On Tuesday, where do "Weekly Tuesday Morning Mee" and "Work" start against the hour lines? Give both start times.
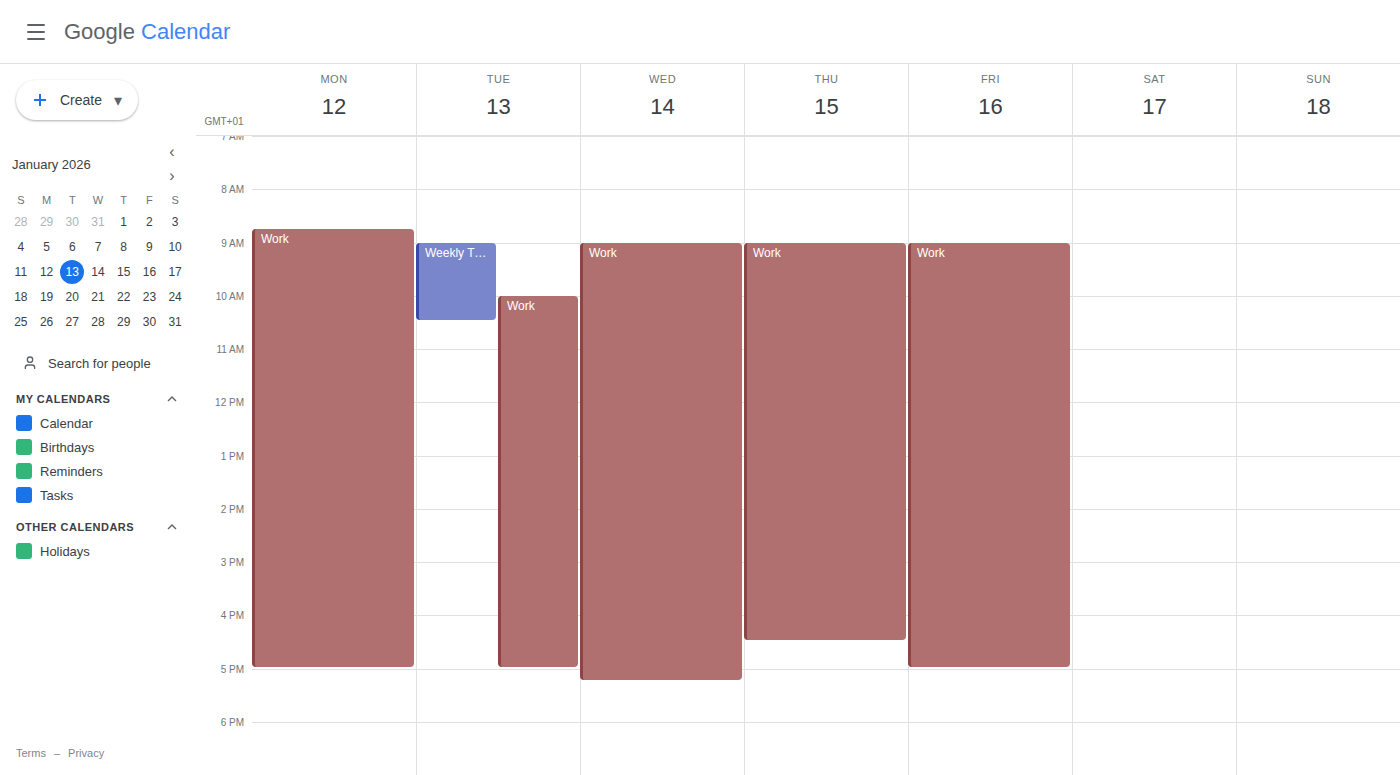
"Weekly Tuesday Morning Mee": 9:00 AM, exactly on the 9 AM line. "Work": 10:00 AM, exactly on the 10 AM line.